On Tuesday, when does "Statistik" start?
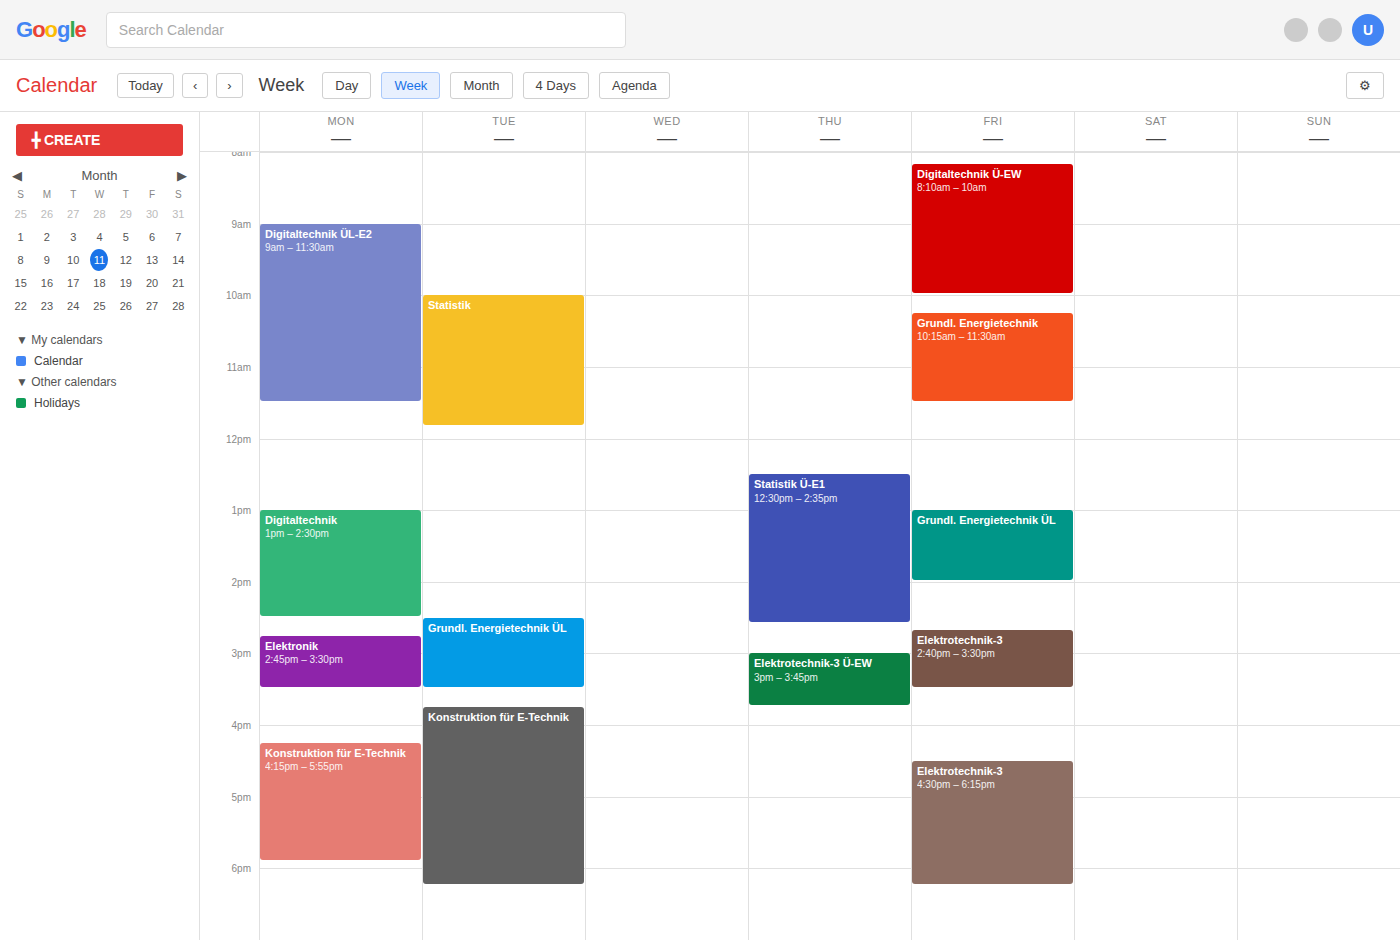
10:00 AM